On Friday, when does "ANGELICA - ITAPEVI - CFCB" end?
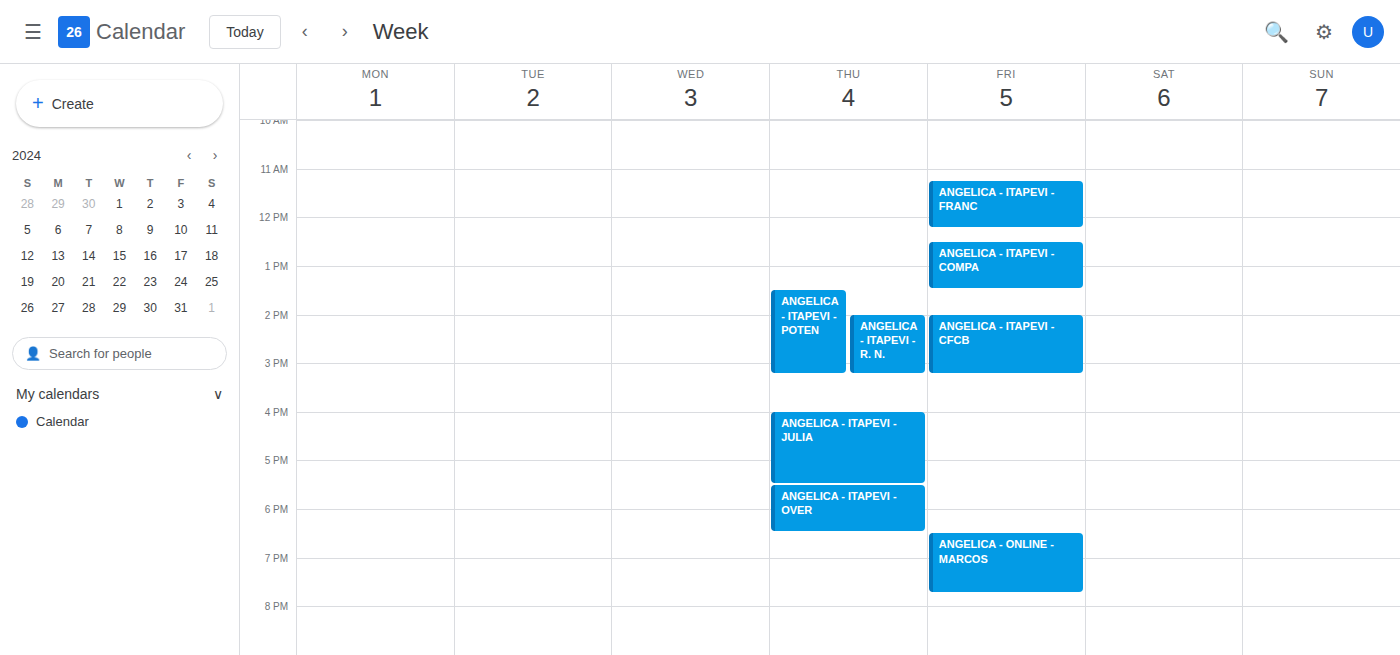
3:15 PM